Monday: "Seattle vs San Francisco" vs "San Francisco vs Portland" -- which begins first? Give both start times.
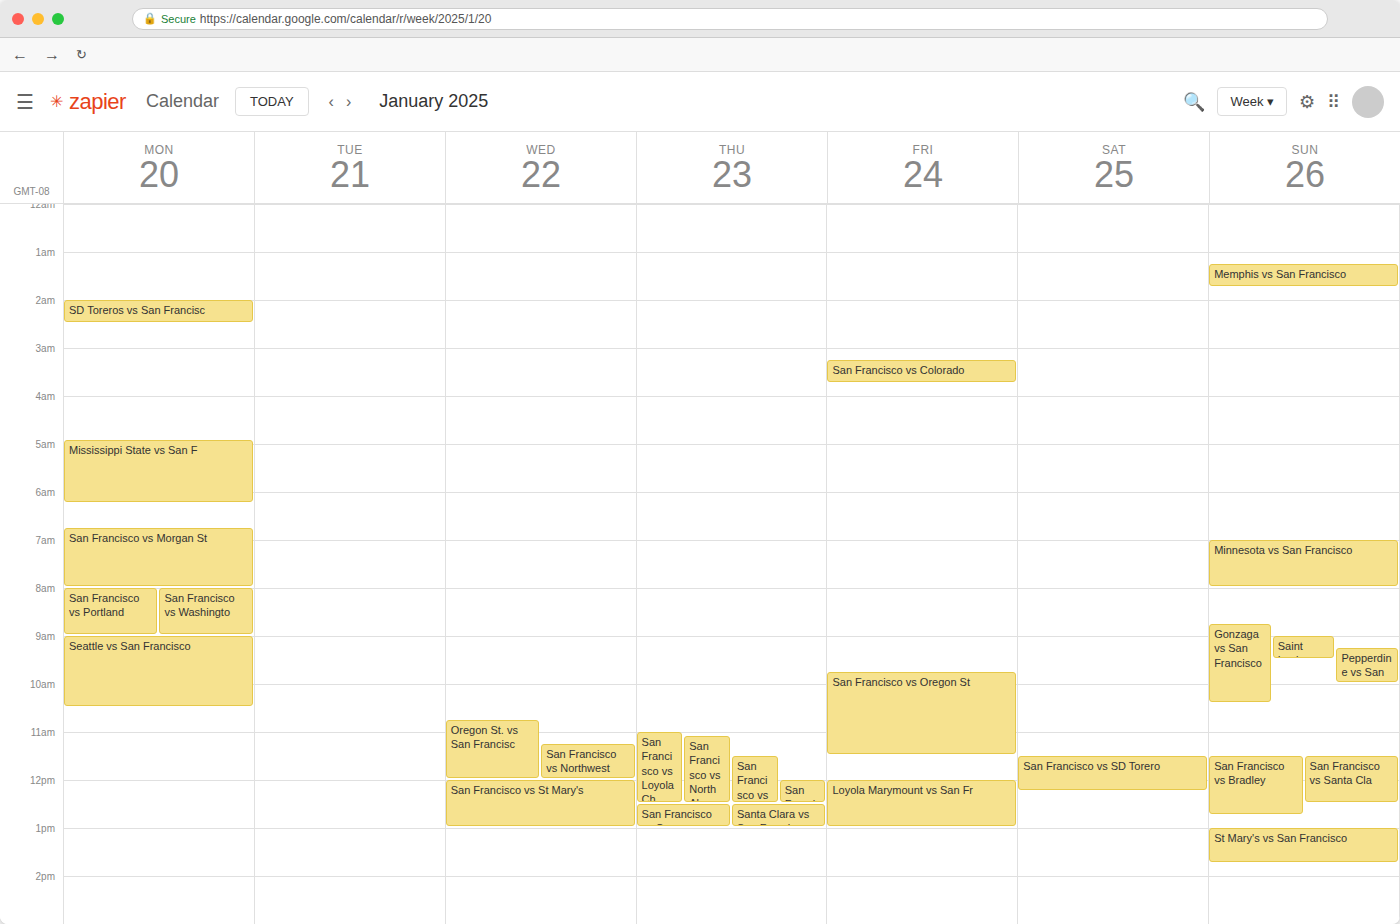
"San Francisco vs Portland" 8:00 AM; "Seattle vs San Francisco" 9:00 AM.